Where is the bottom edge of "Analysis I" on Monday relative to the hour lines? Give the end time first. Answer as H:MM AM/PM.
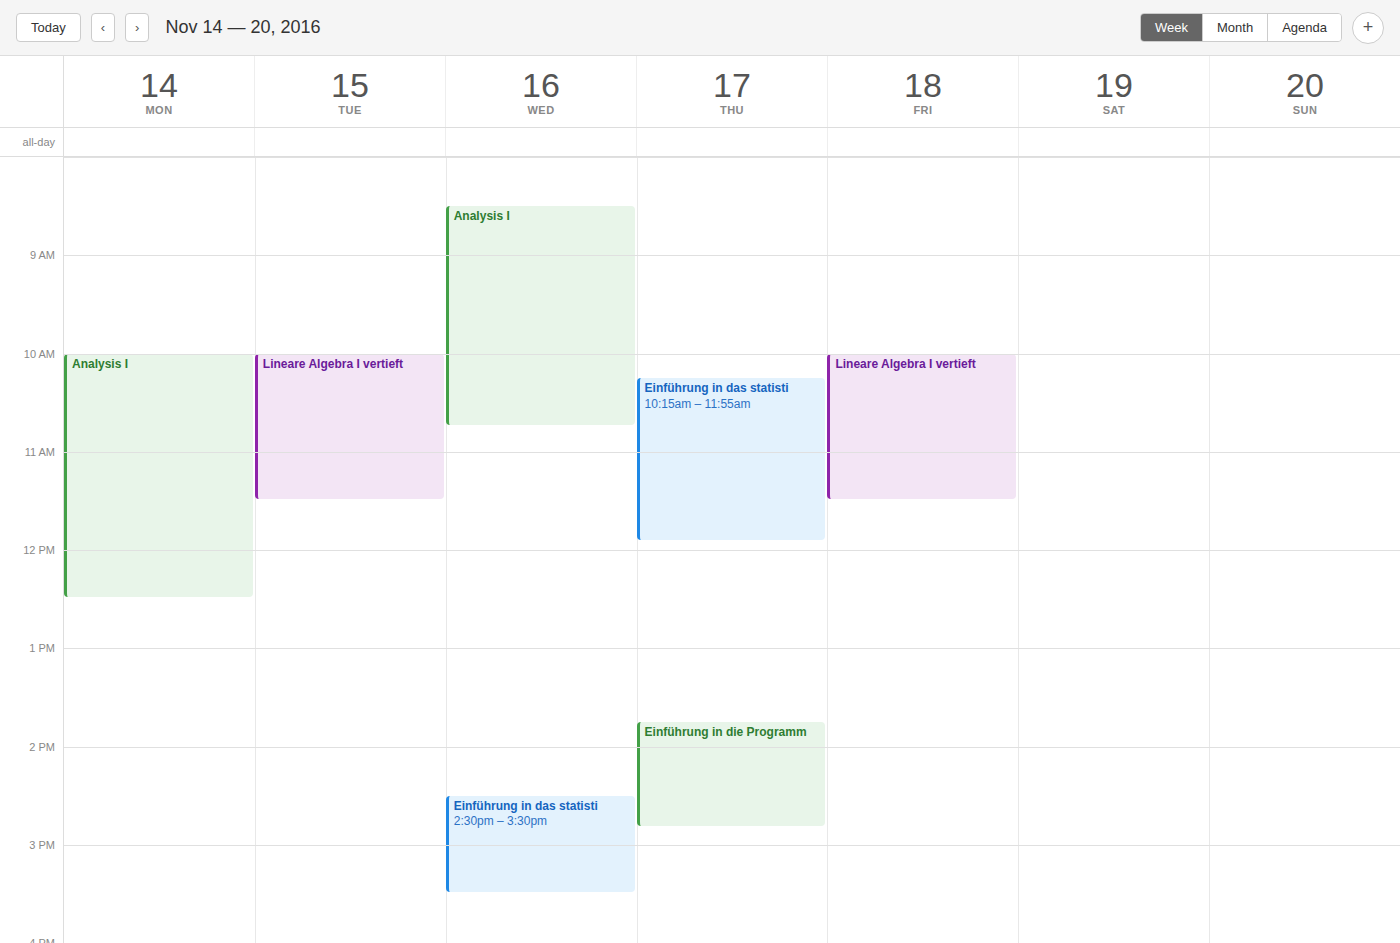
12:30 PM -- halfway between the 12 PM and 1 PM lines.